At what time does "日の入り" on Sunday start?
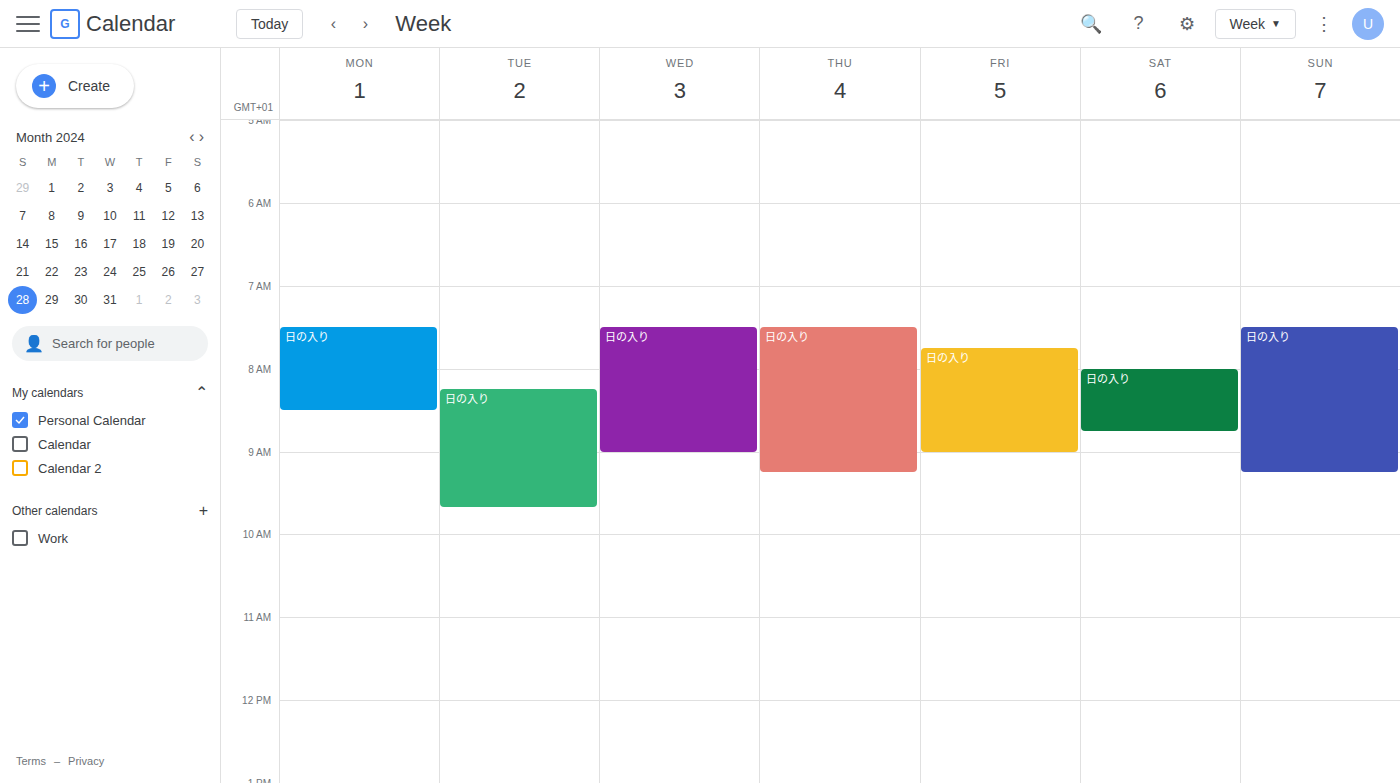
7:30 AM